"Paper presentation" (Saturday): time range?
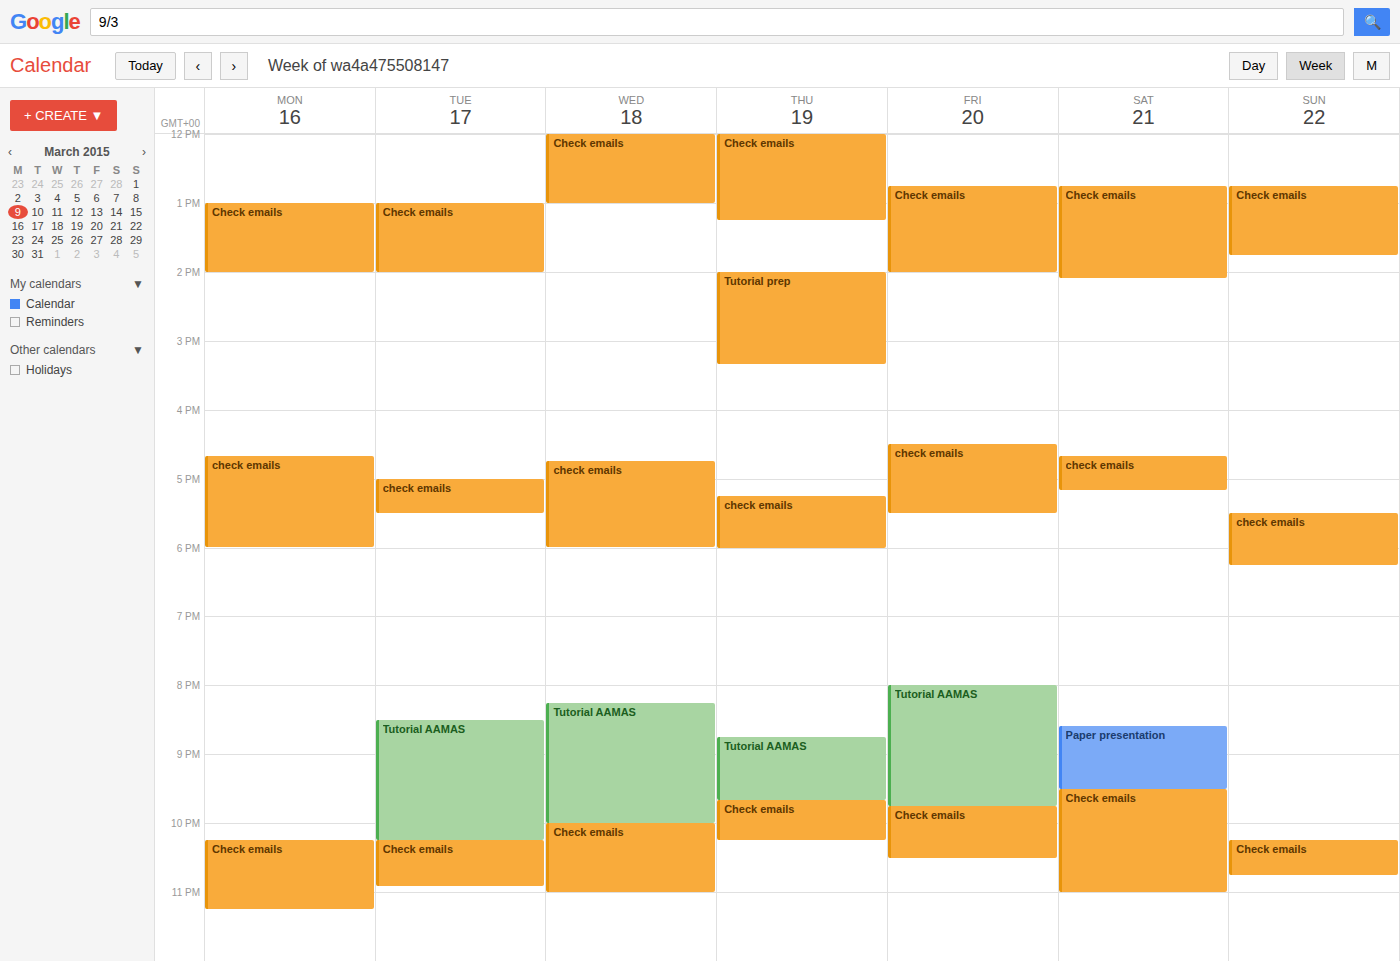
8:35 PM to 9:30 PM